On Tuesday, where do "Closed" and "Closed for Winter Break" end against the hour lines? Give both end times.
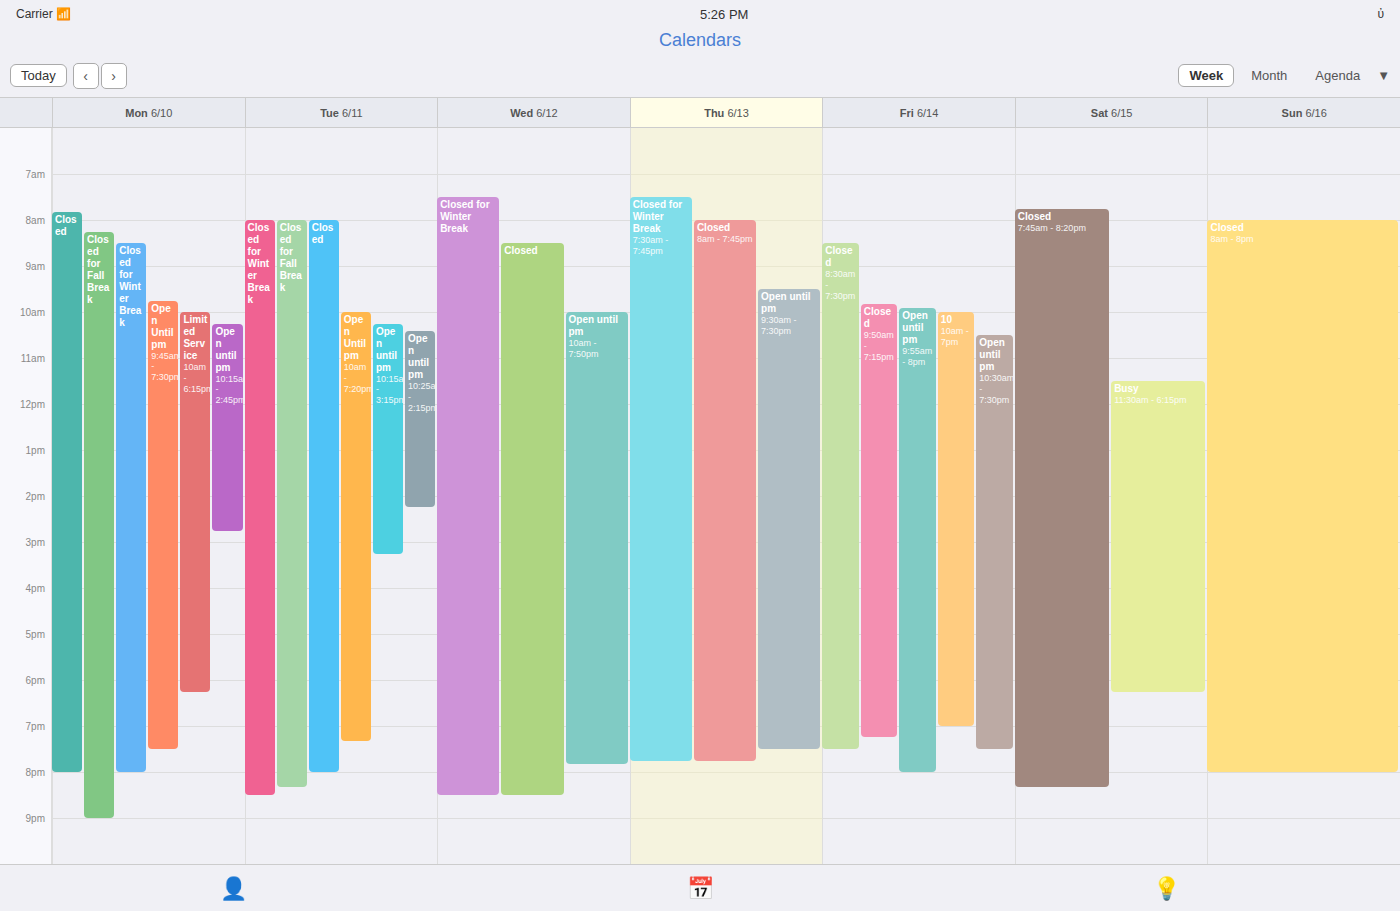
"Closed": 20:00, exactly on the 20:00 line. "Closed for Winter Break": 20:30, halfway between the 20:00 and 21:00 lines.